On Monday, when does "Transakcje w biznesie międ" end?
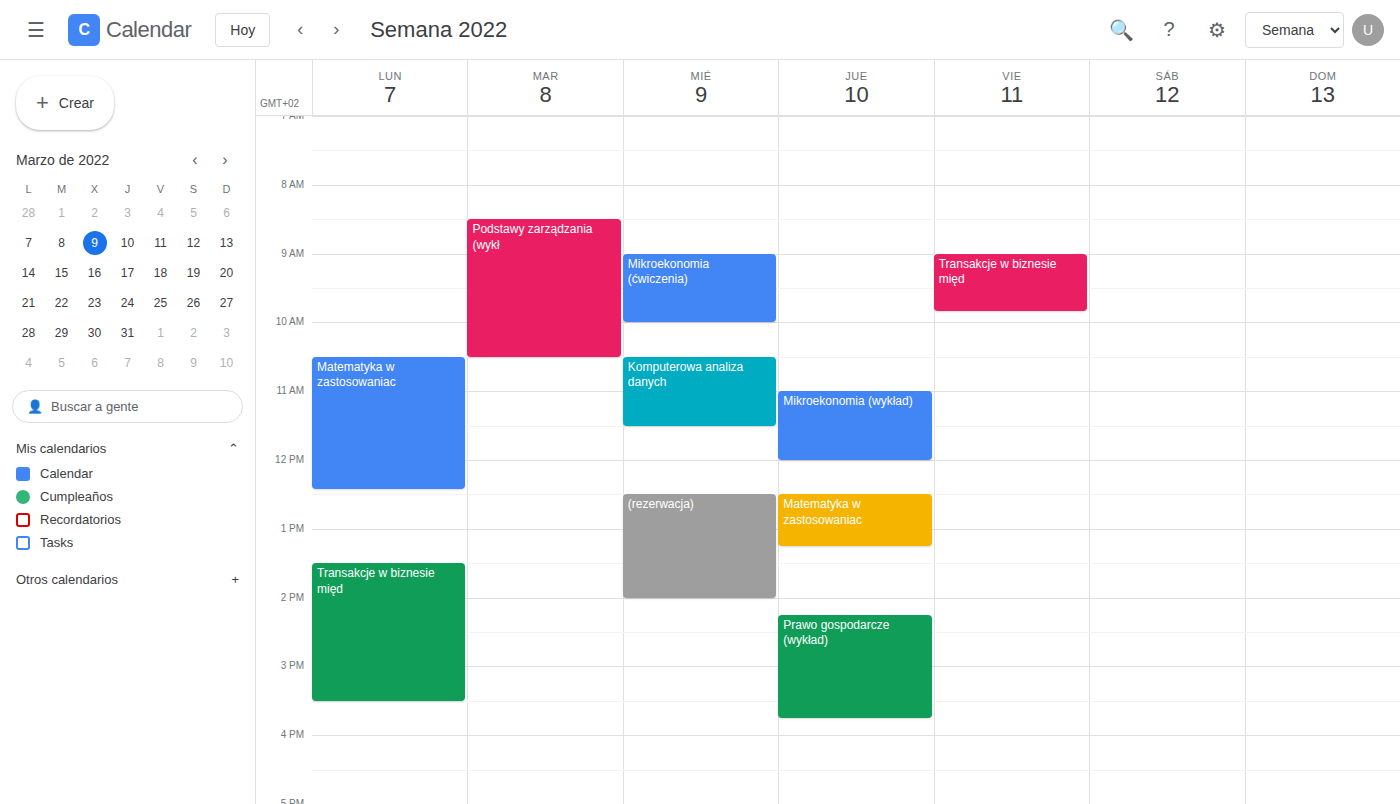
3:30 PM